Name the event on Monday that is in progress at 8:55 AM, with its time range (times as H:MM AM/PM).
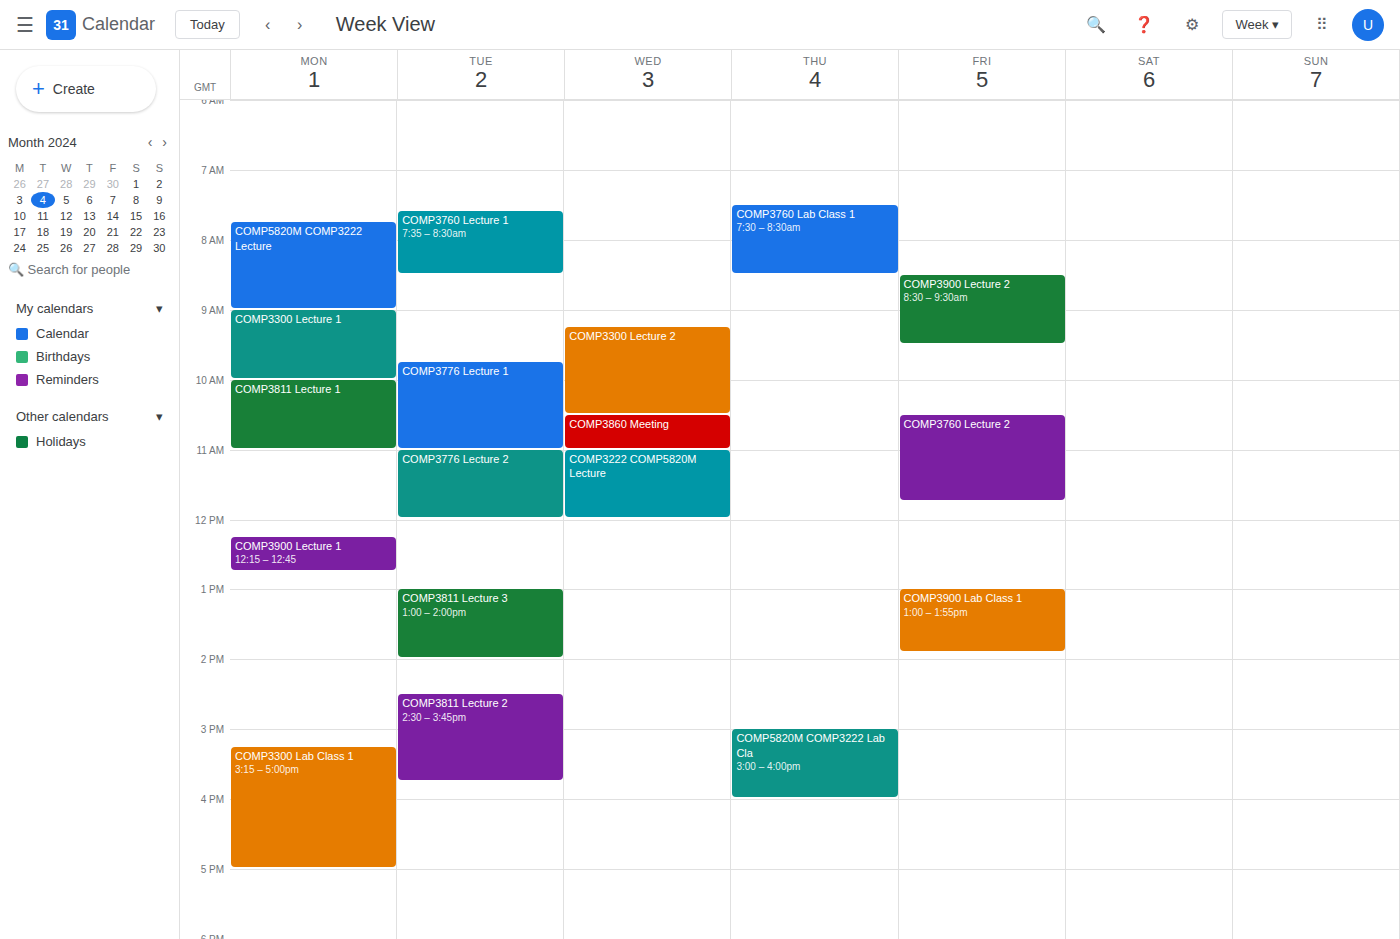
"COMP5820M COMP3222 Lecture", 7:45 AM to 9:00 AM